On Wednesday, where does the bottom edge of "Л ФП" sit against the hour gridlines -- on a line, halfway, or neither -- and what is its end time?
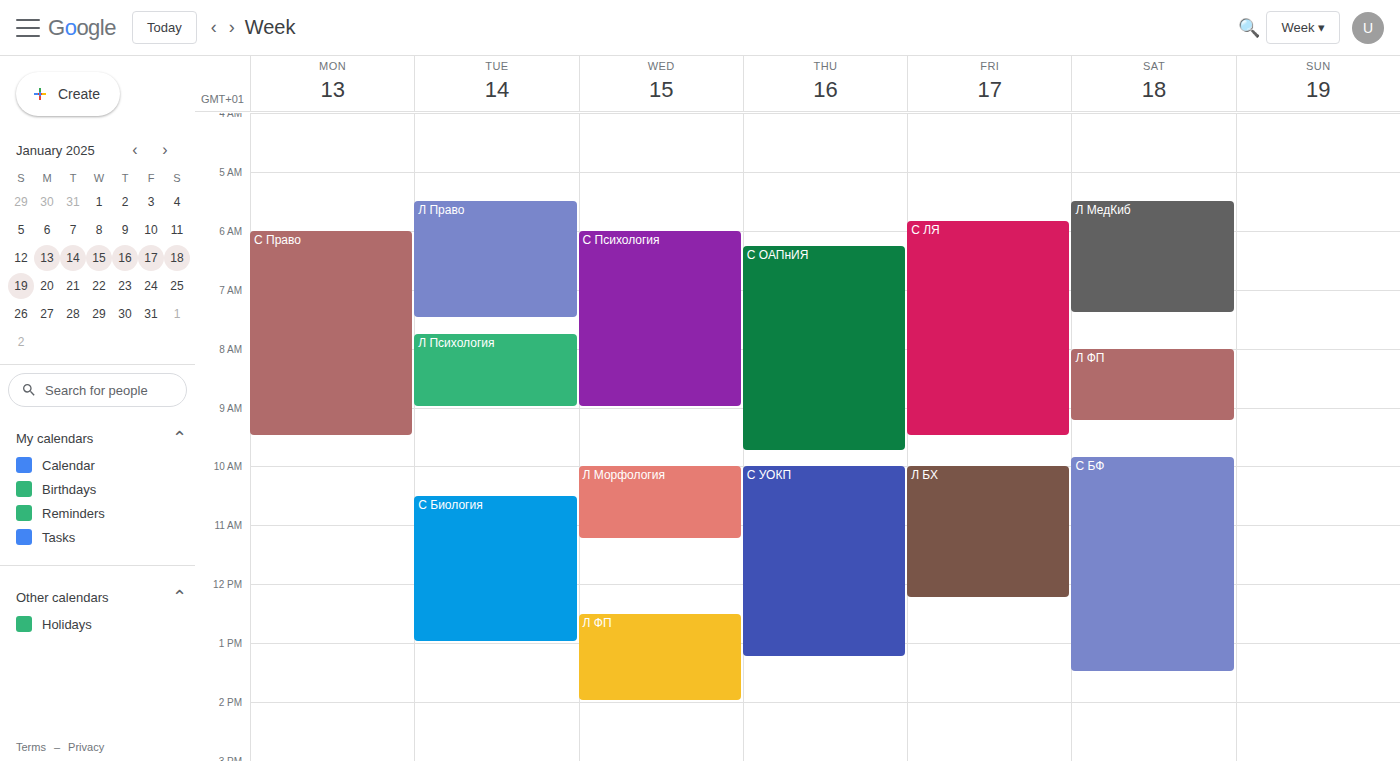
2:00 PM -- exactly on the 2 PM line.